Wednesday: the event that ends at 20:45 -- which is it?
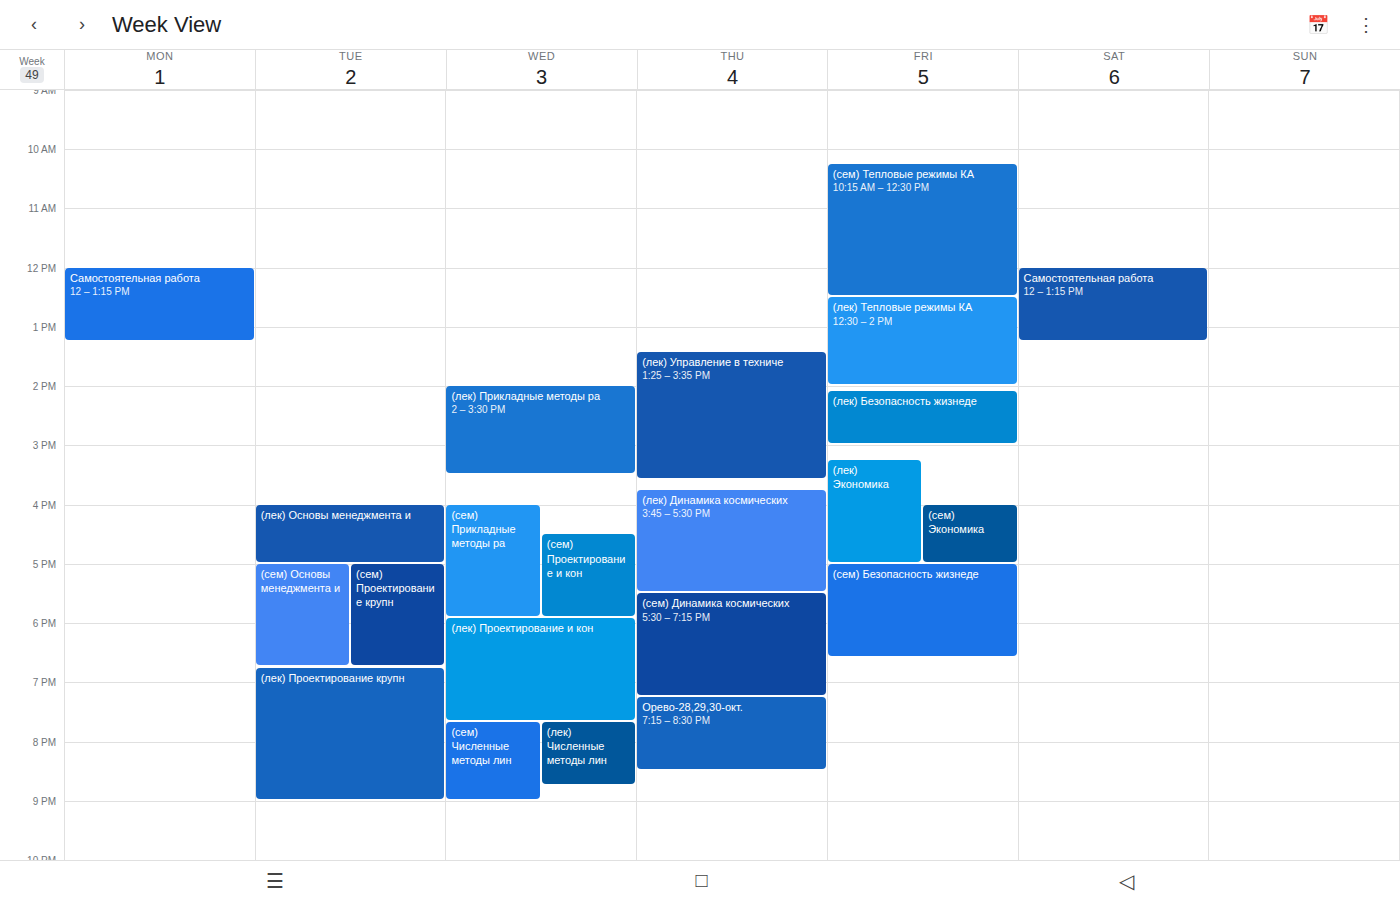
"(лек) Численные методы лин"